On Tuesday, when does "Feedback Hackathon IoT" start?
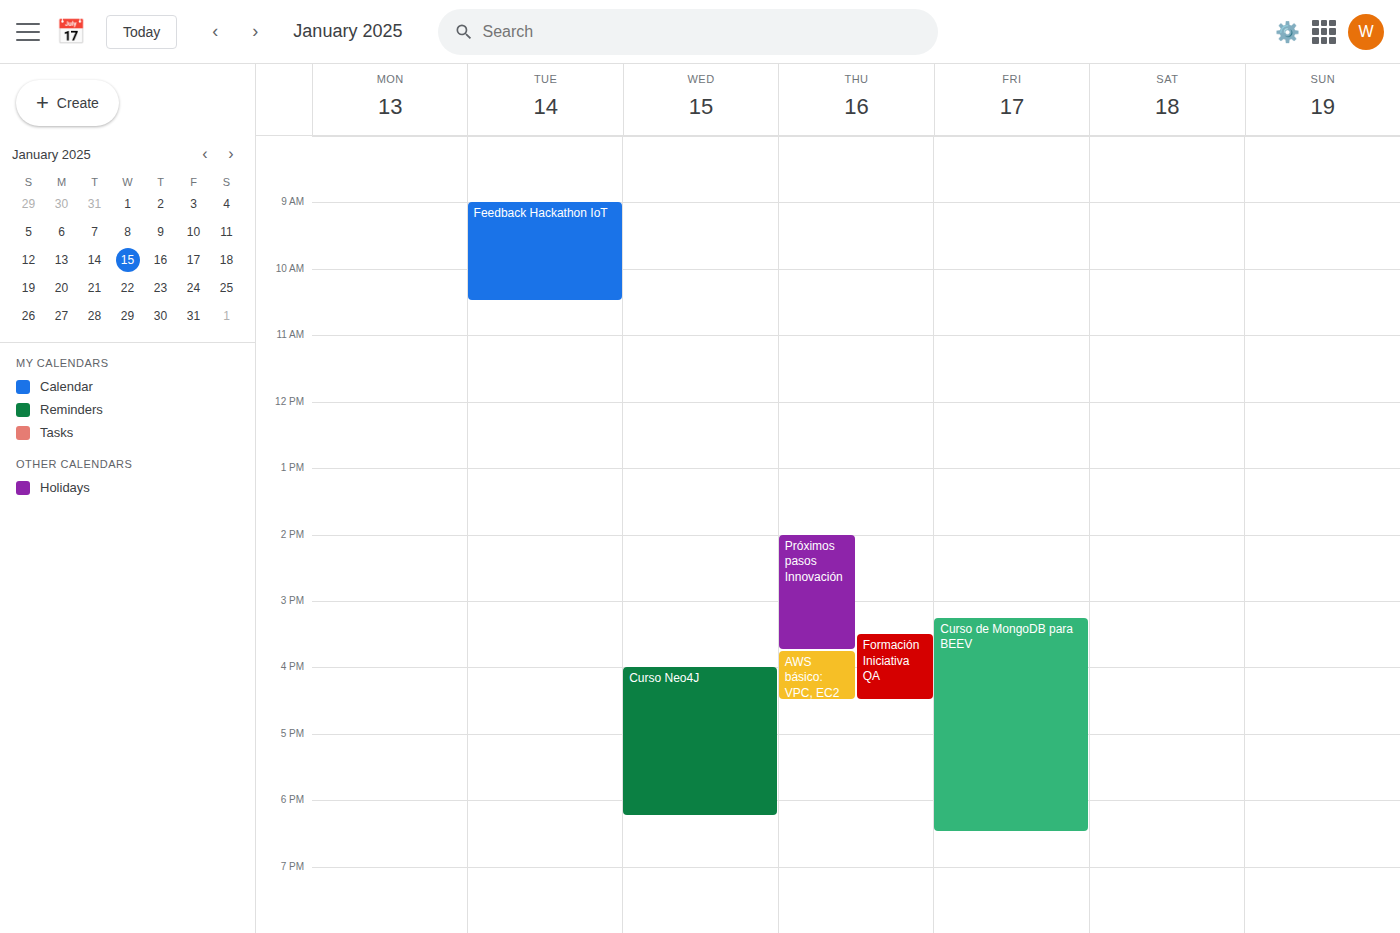
9:00 AM